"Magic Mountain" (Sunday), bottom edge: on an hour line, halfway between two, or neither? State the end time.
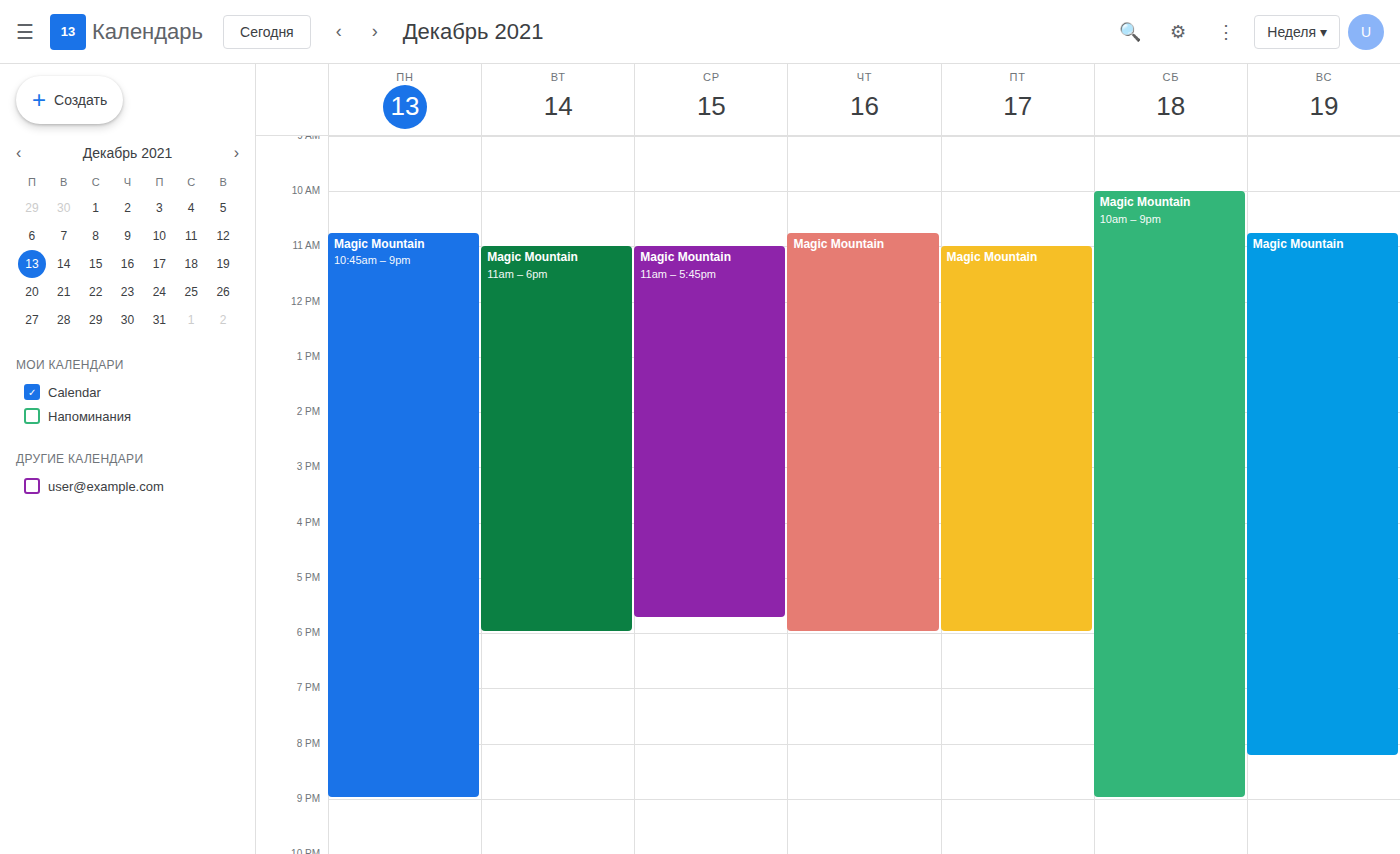
8:15 PM -- neither: a quarter of the way from the 8 PM line to the 9 PM line.